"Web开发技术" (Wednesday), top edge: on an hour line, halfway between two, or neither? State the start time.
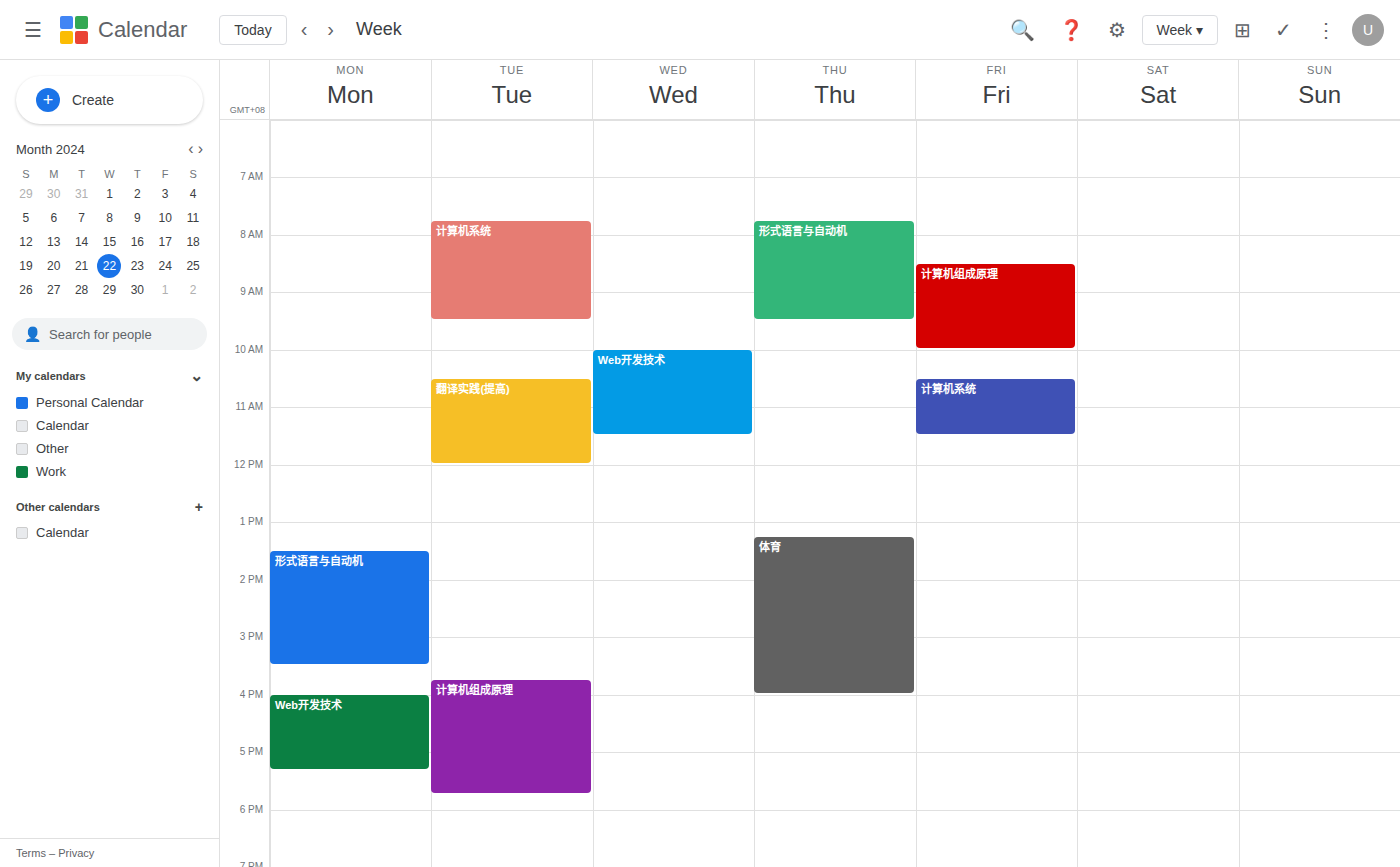
10:00 AM -- exactly on the 10 AM line.